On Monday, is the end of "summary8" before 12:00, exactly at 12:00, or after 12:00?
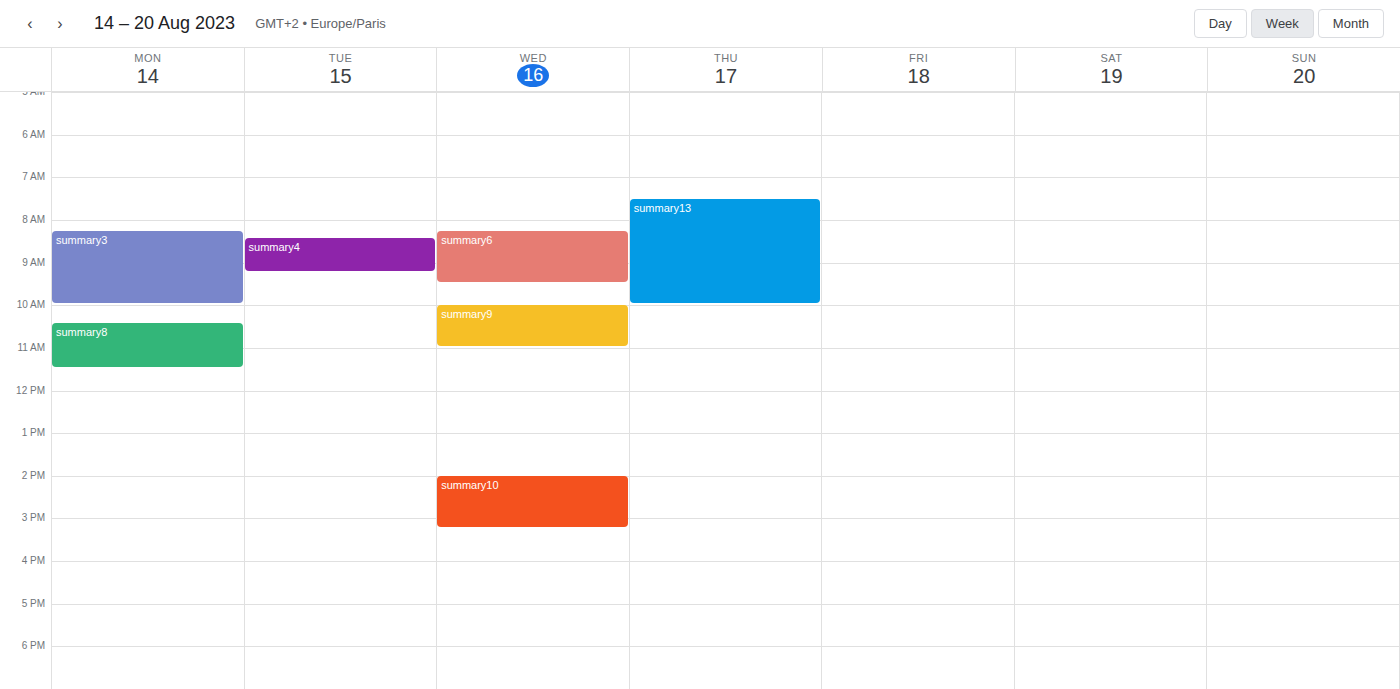
11:30 -- before 12:00, 30 minutes above the 12:00 line.